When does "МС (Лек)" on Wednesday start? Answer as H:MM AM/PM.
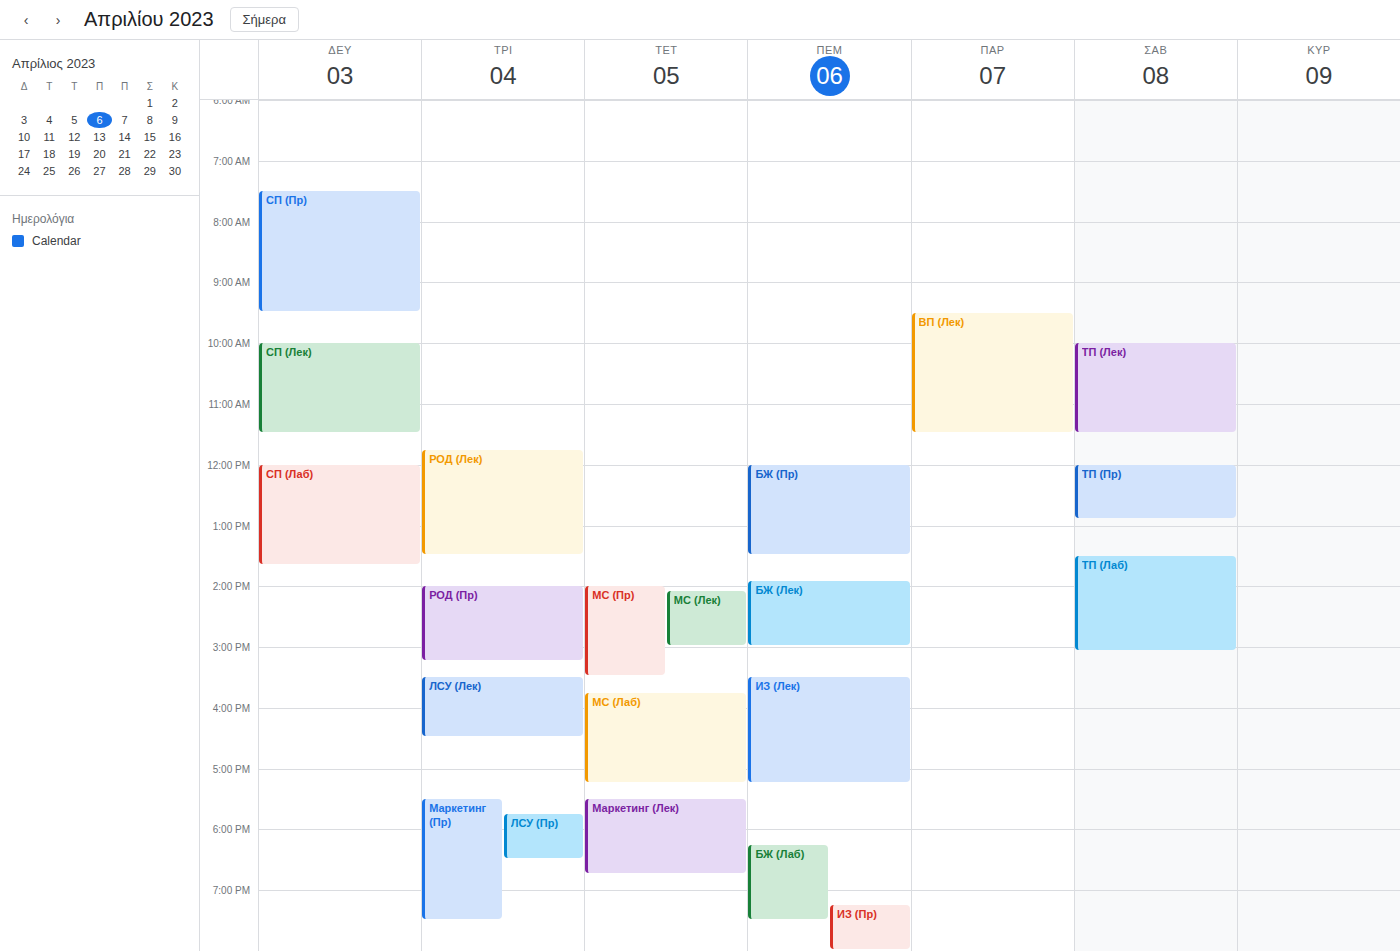
2:05 PM